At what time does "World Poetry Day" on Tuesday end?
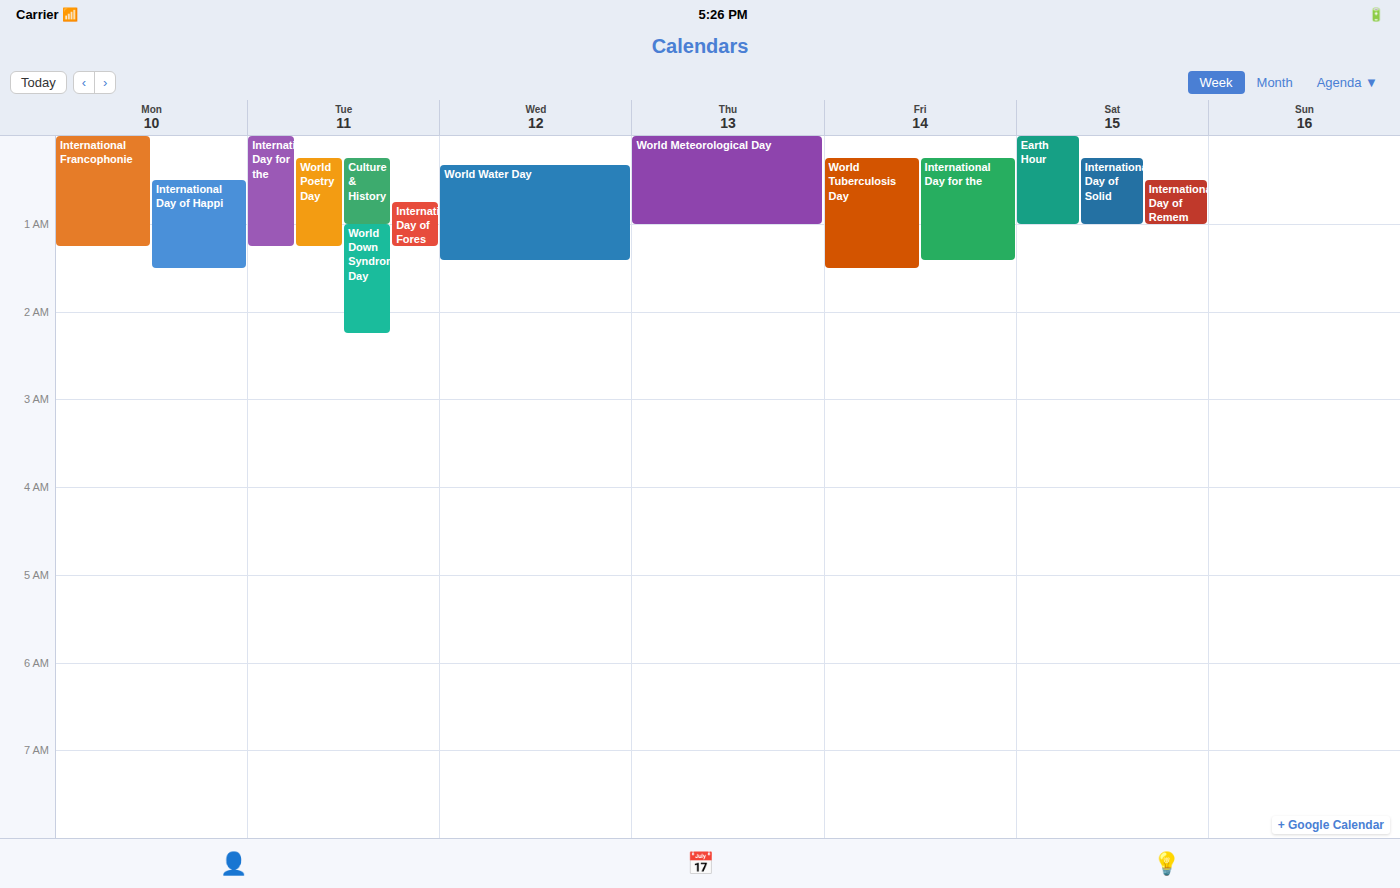
1:15 AM